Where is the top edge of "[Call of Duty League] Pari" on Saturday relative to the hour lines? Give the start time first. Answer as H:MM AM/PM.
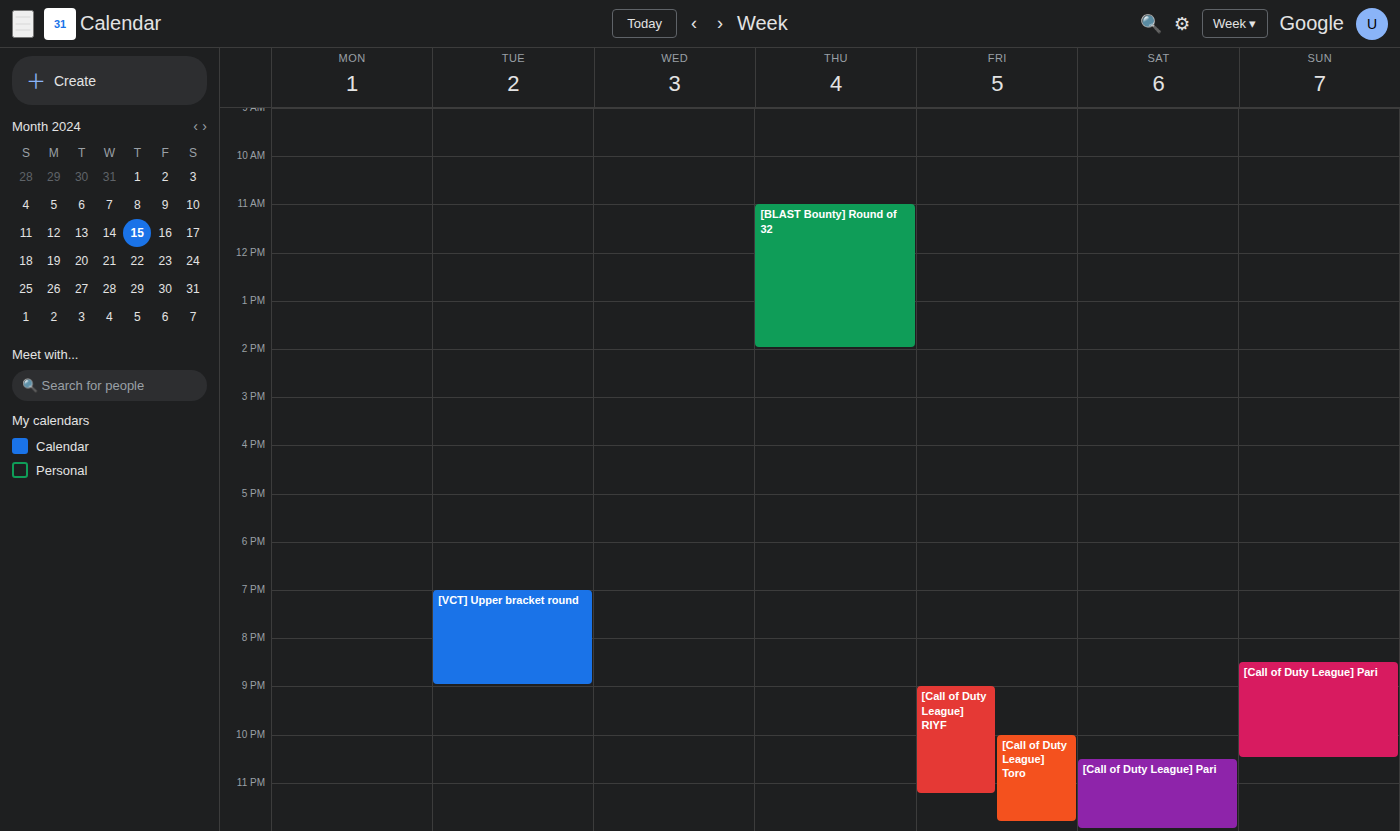
10:30 PM -- halfway between the 10 PM and 11 PM lines.